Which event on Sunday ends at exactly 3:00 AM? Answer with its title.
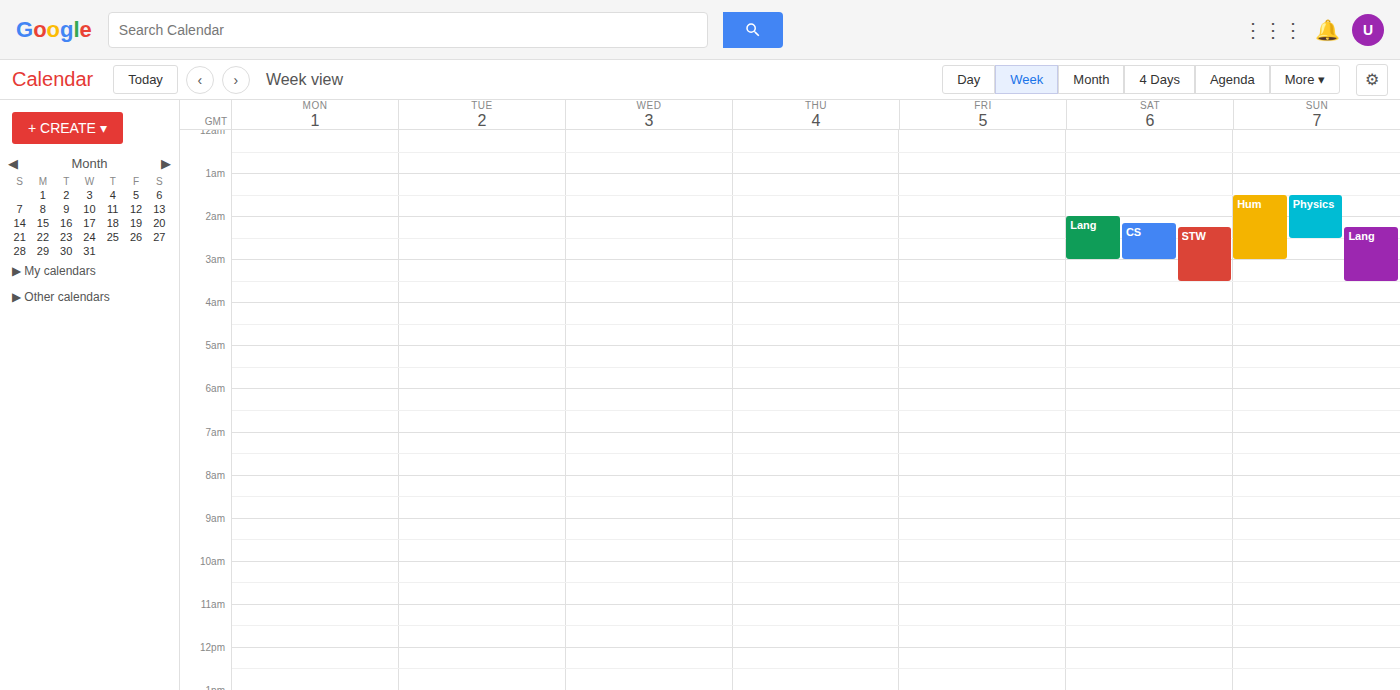
"Hum"